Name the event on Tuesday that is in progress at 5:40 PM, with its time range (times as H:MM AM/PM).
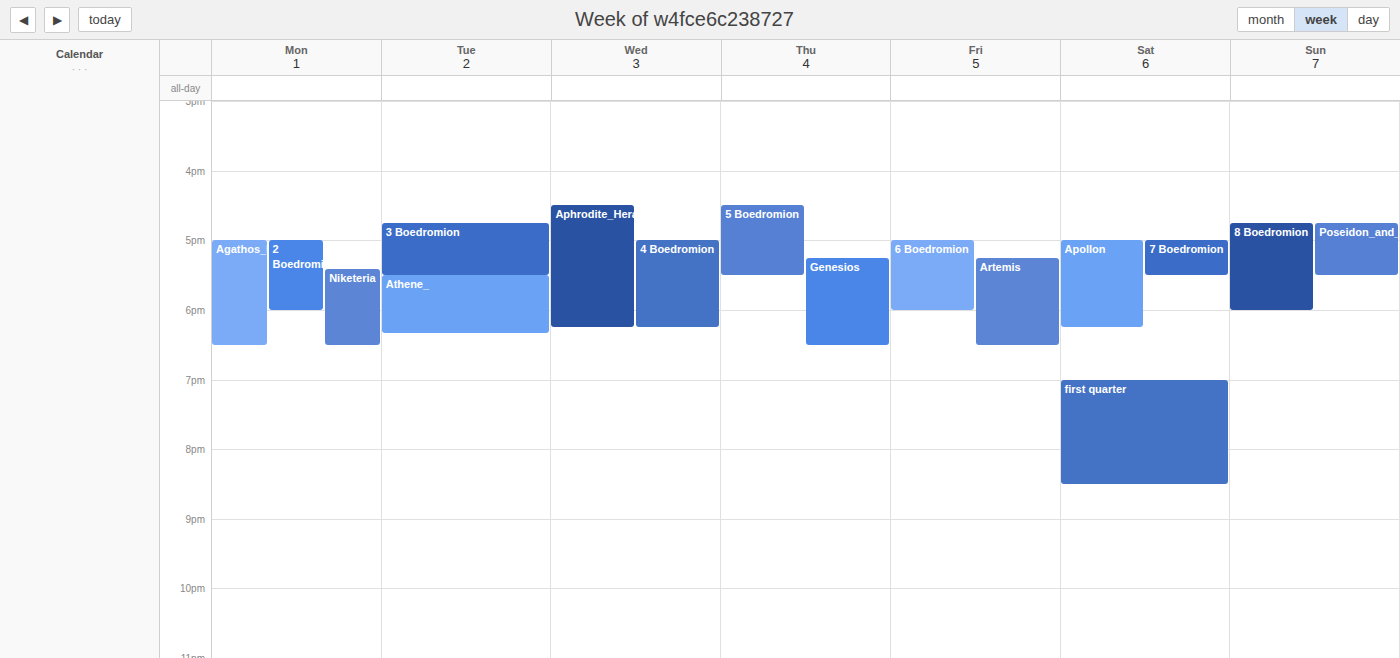
"Athene_", 5:30 PM to 6:20 PM